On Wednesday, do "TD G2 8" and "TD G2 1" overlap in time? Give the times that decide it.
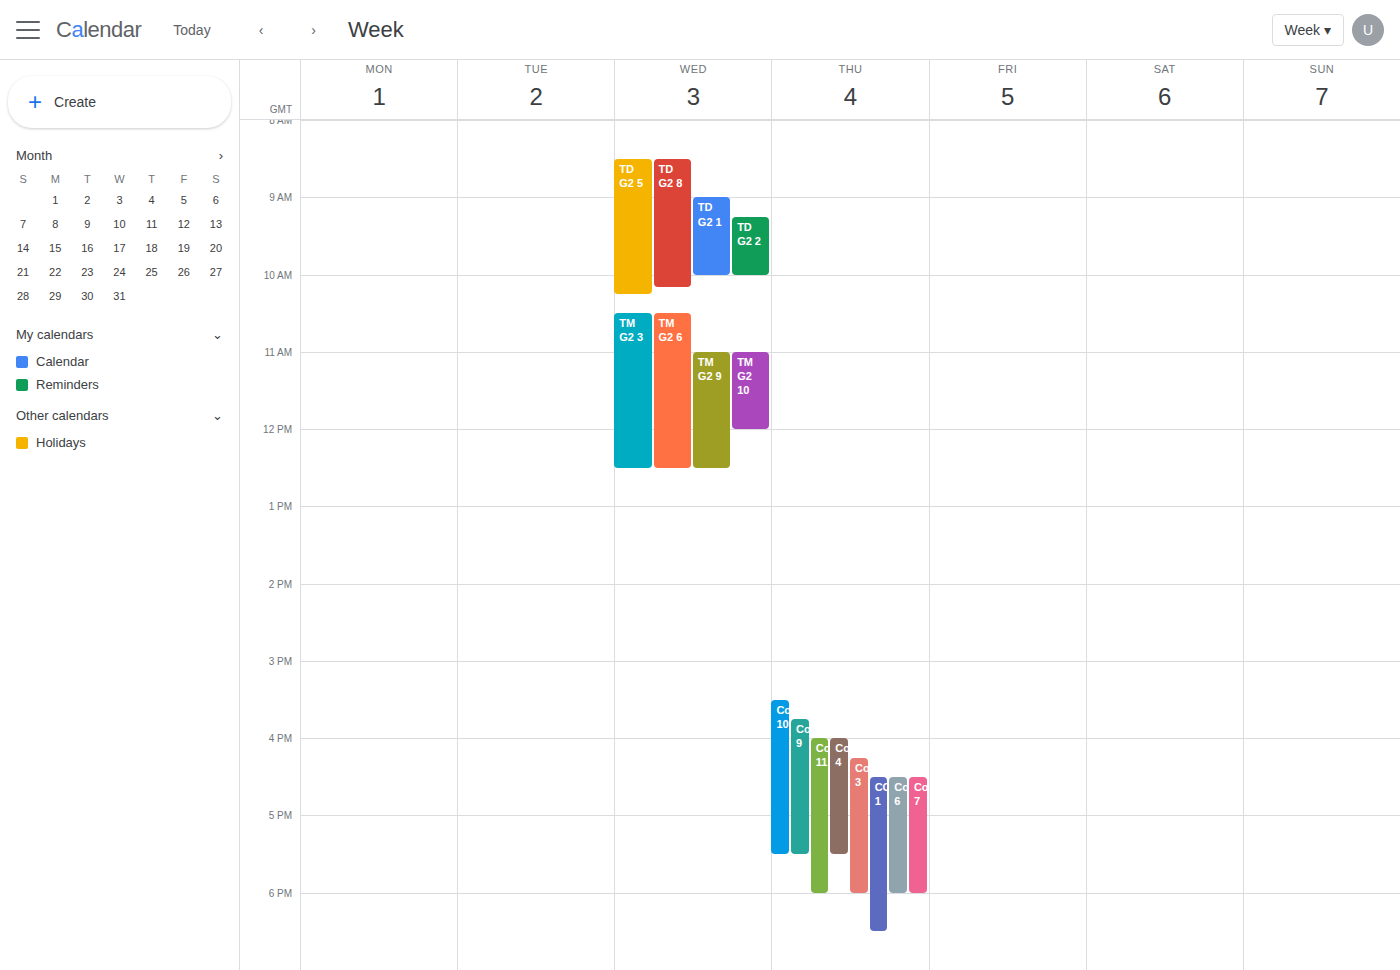
"TD G2 1" runs 9:00 AM to 10:00 AM, inside "TD G2 8" -- they overlap.